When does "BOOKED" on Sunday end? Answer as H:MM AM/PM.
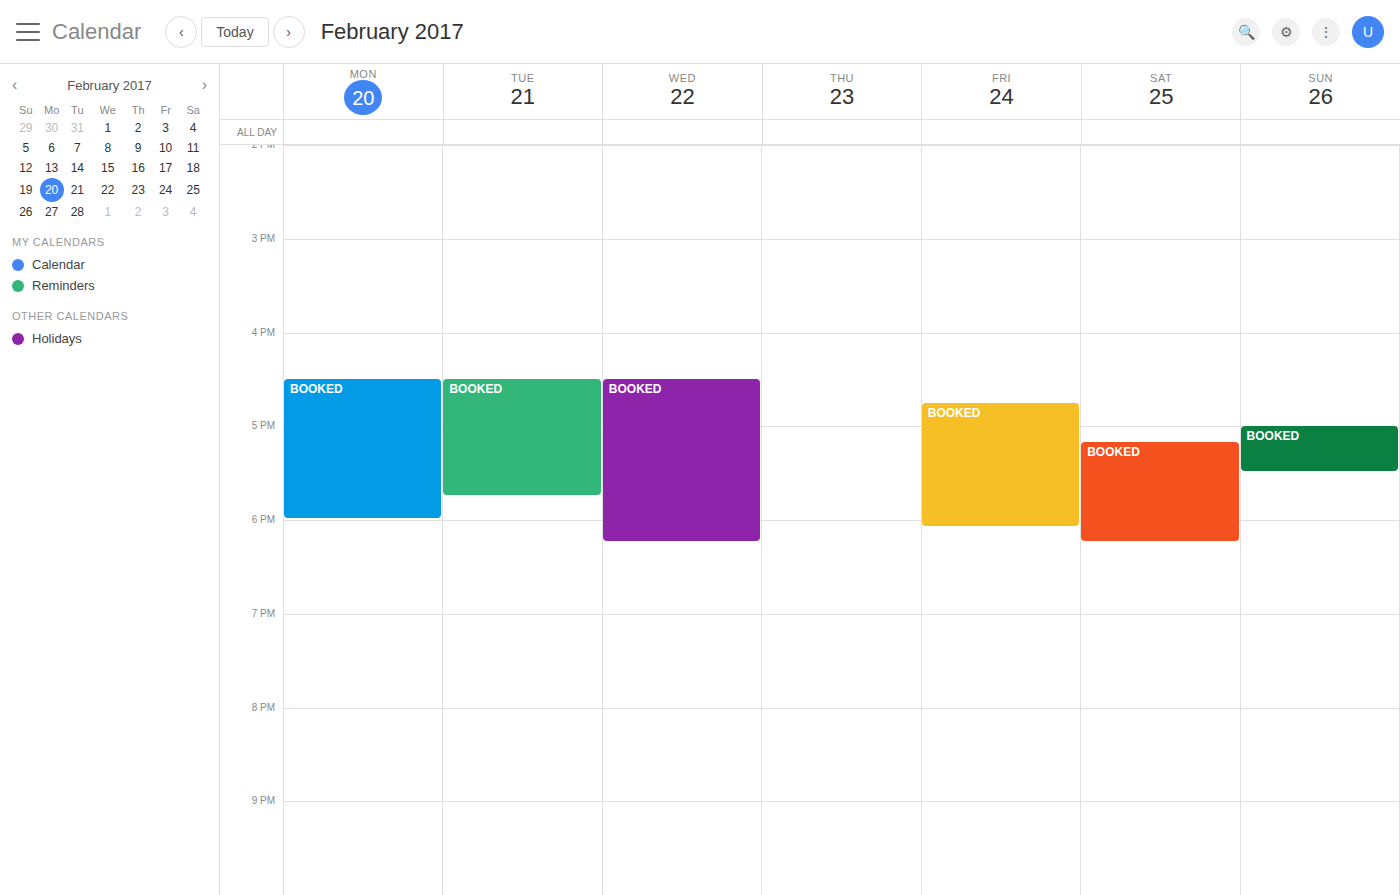
5:30 PM